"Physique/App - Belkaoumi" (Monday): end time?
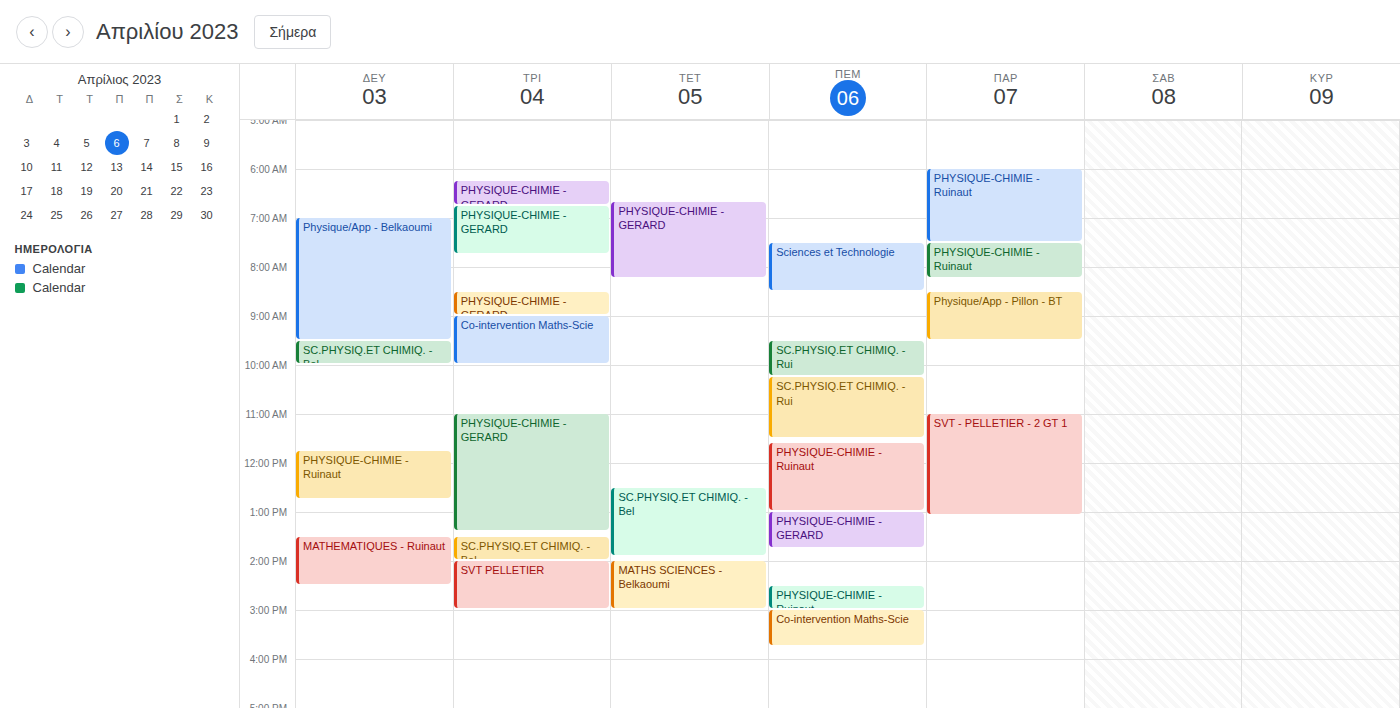
9:30 AM